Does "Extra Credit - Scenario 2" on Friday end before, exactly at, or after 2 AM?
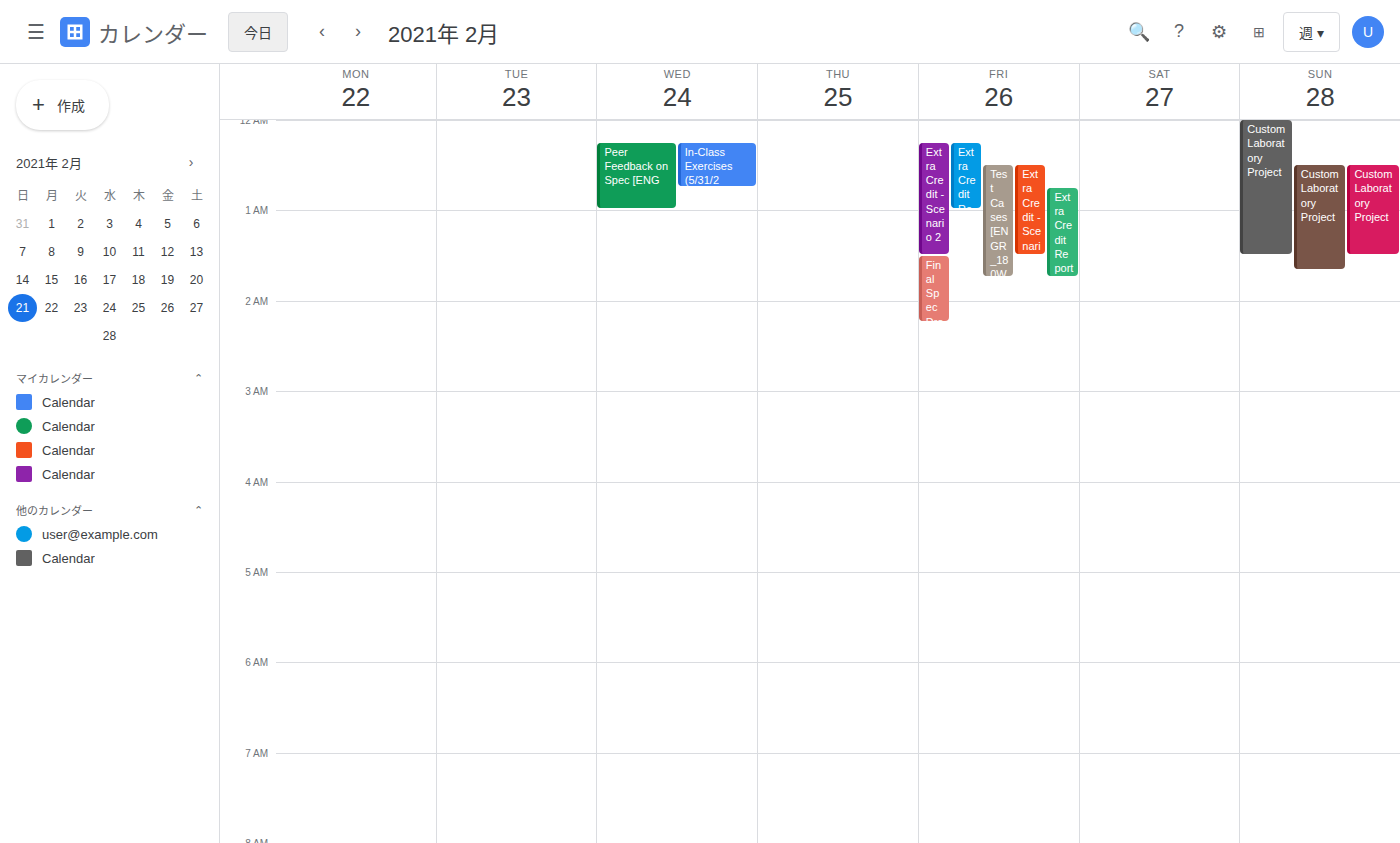
1:30 AM -- before 2 AM, 30 minutes above the 2 AM line.